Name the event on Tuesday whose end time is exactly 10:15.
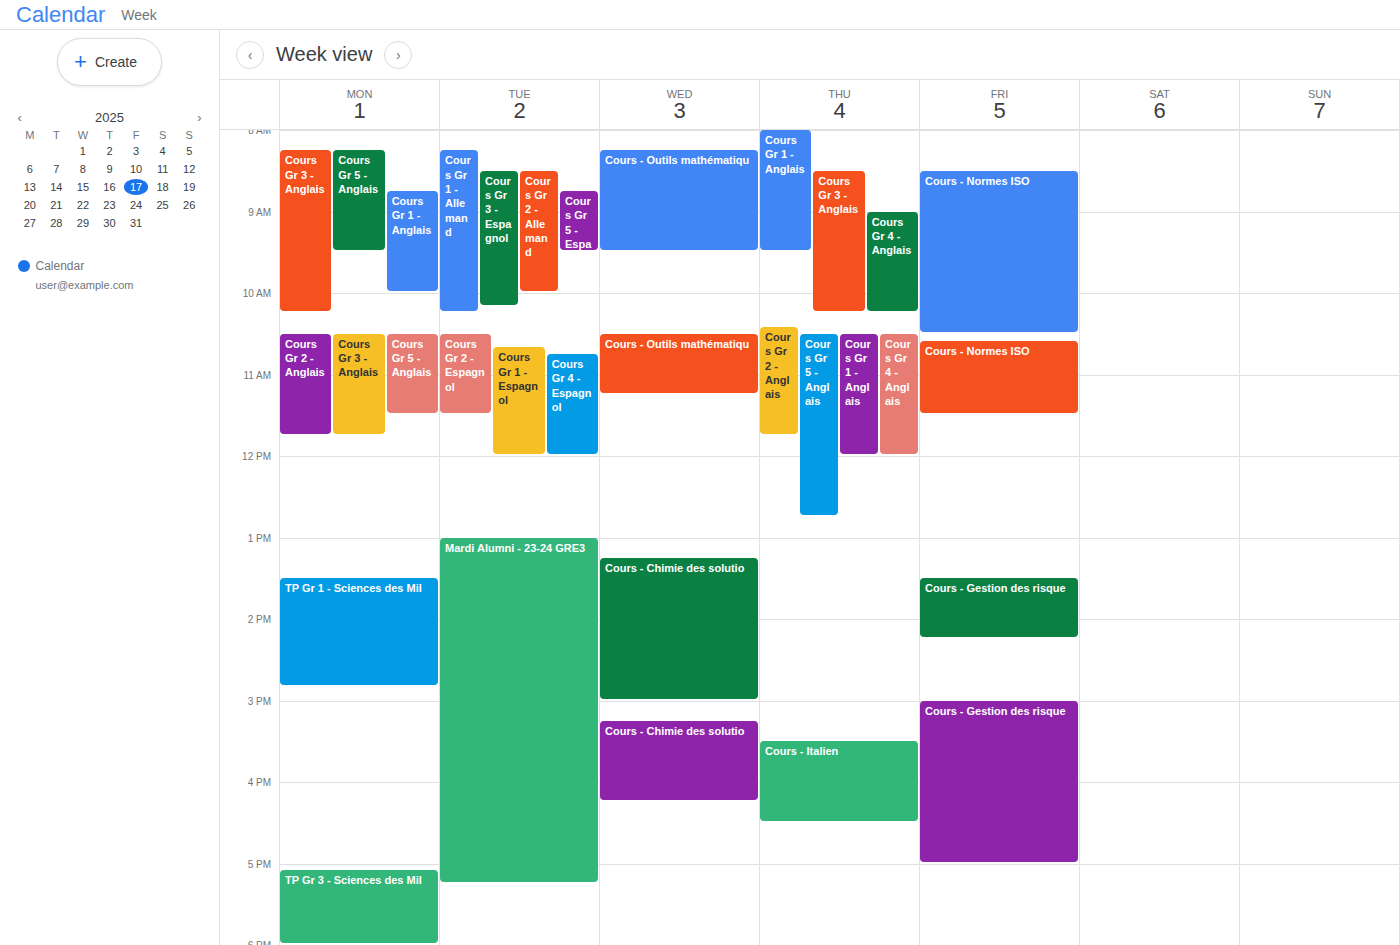
"Cours Gr 1 - Allemand"